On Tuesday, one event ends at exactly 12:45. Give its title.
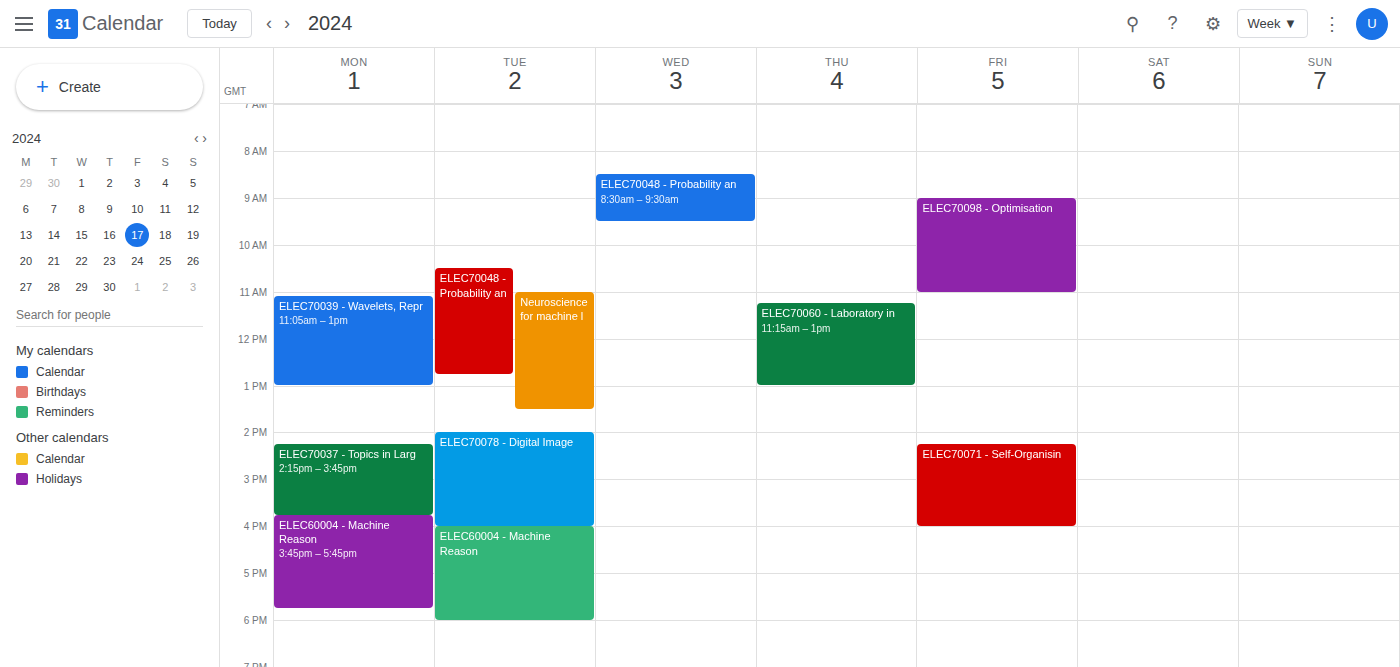
"ELEC70048 - Probability an"